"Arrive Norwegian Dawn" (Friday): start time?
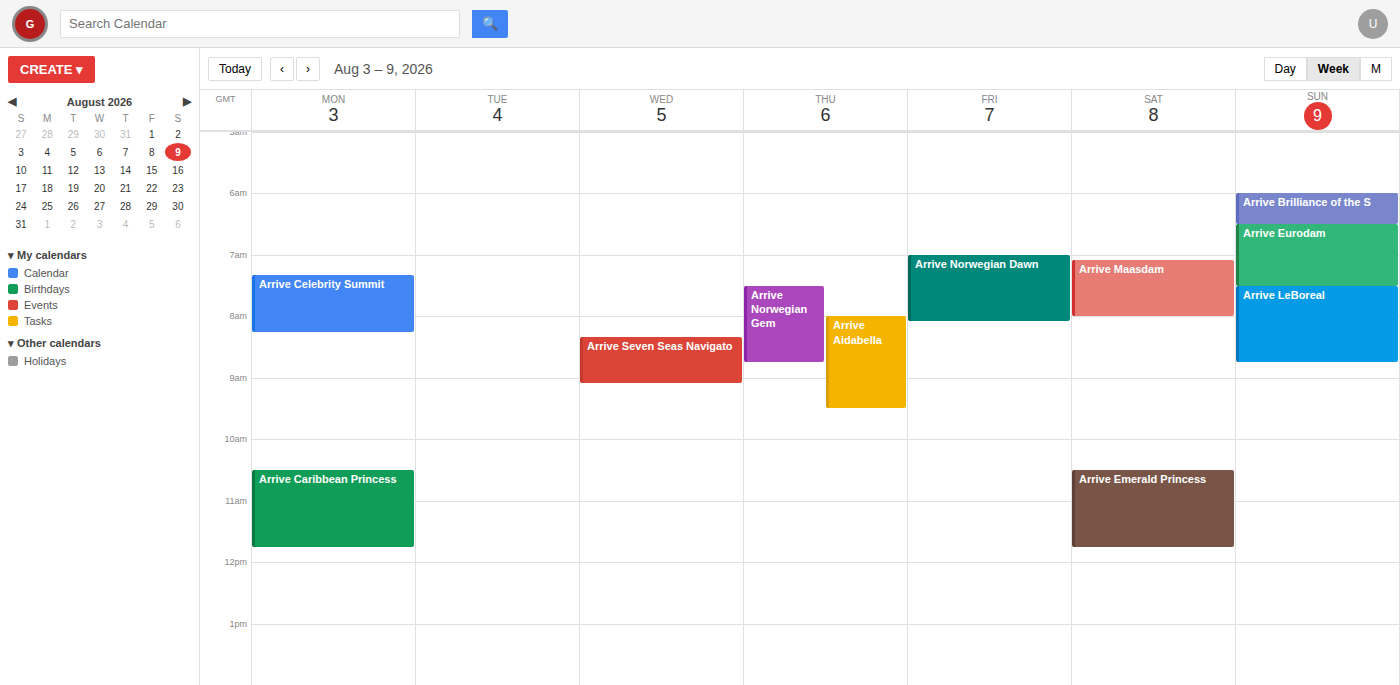
7:00 AM